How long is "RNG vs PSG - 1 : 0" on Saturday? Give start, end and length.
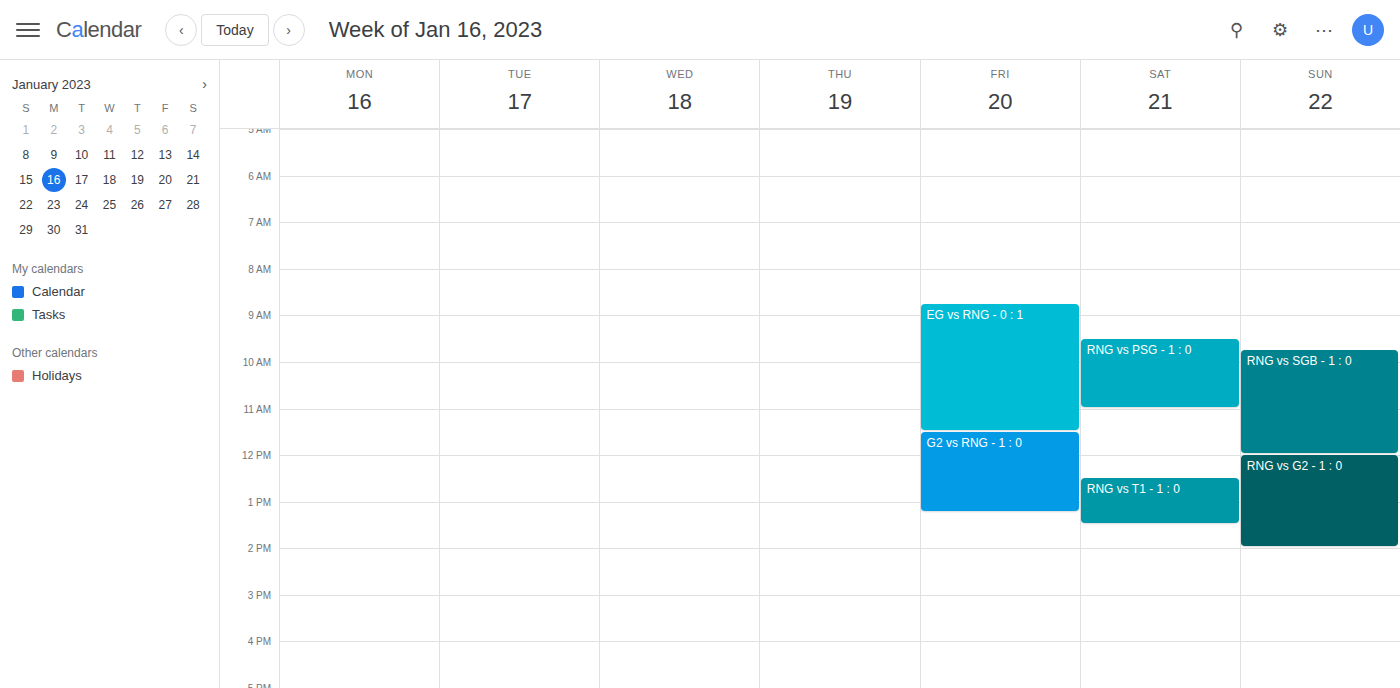
9:30 AM to 11:00 AM, 1 hour 30 minutes